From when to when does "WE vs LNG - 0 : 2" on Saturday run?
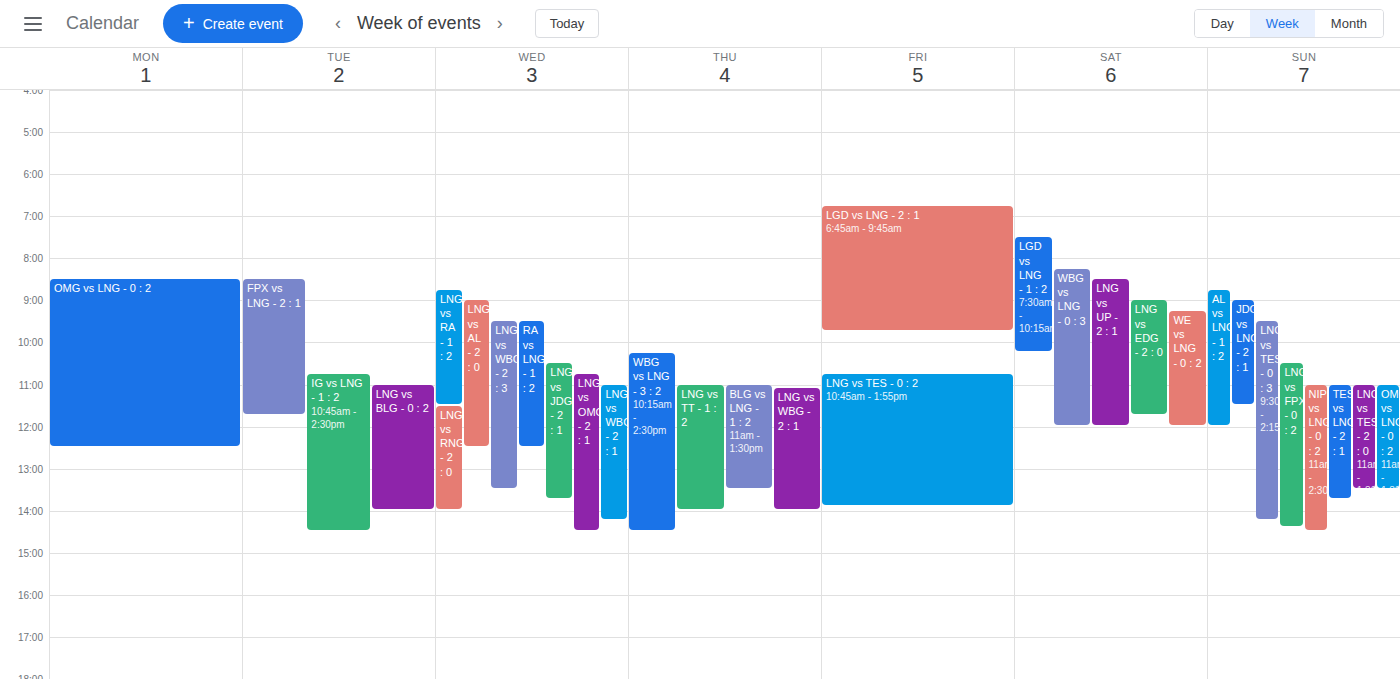
9:15 AM to 12:00 PM